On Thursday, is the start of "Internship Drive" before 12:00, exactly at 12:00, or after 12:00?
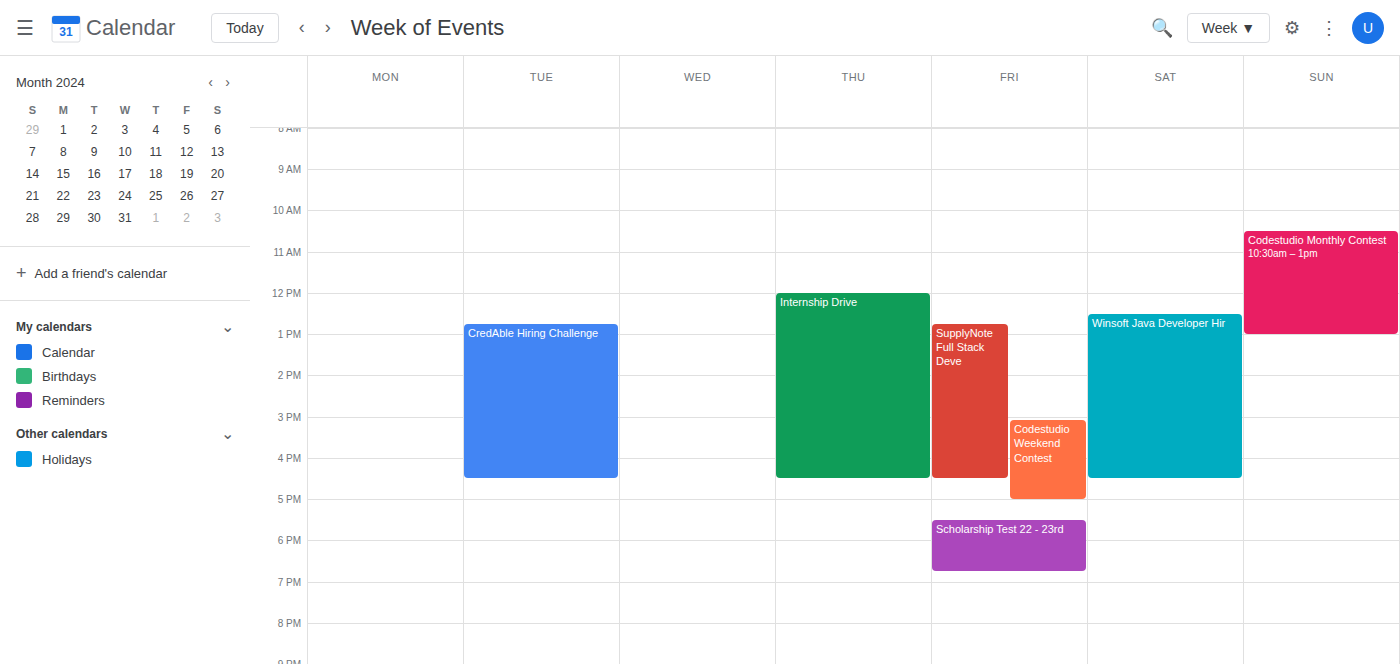
12:00 -- exactly at 12:00, on the 12:00 line.